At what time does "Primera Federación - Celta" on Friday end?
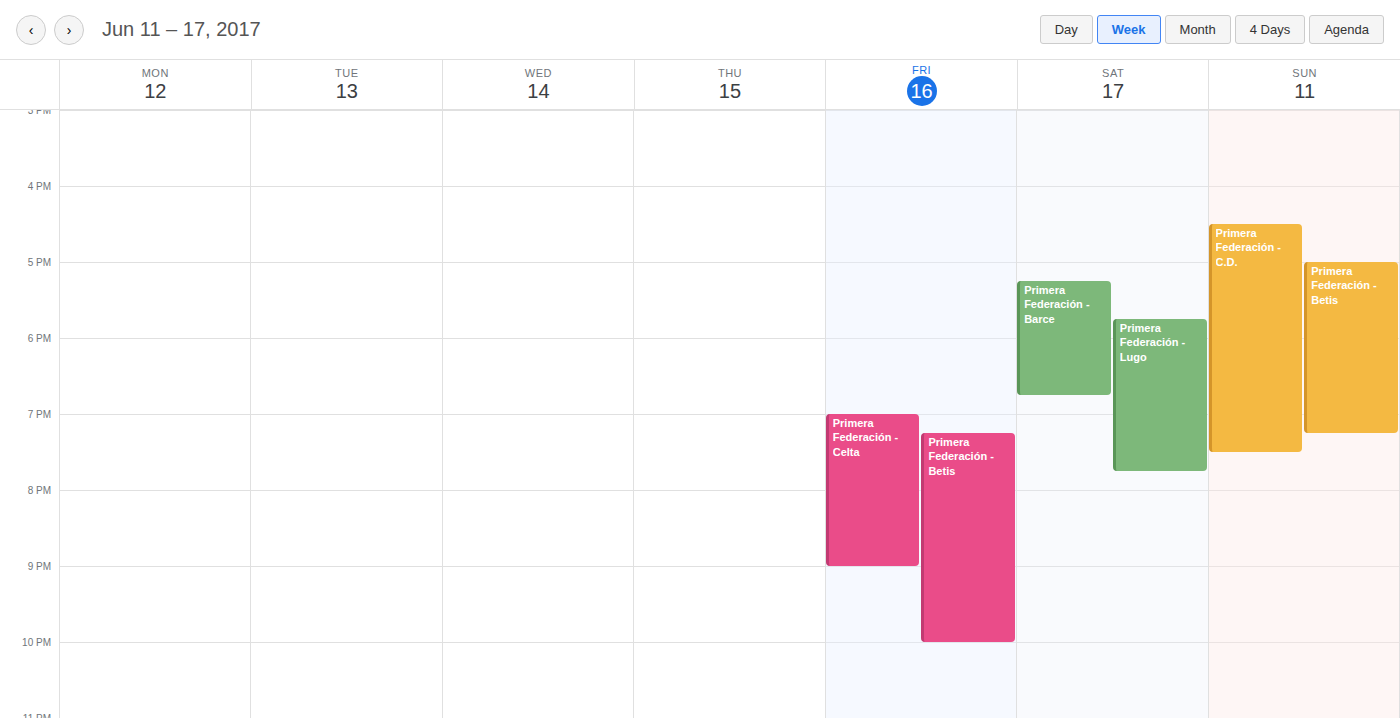
9:00 PM